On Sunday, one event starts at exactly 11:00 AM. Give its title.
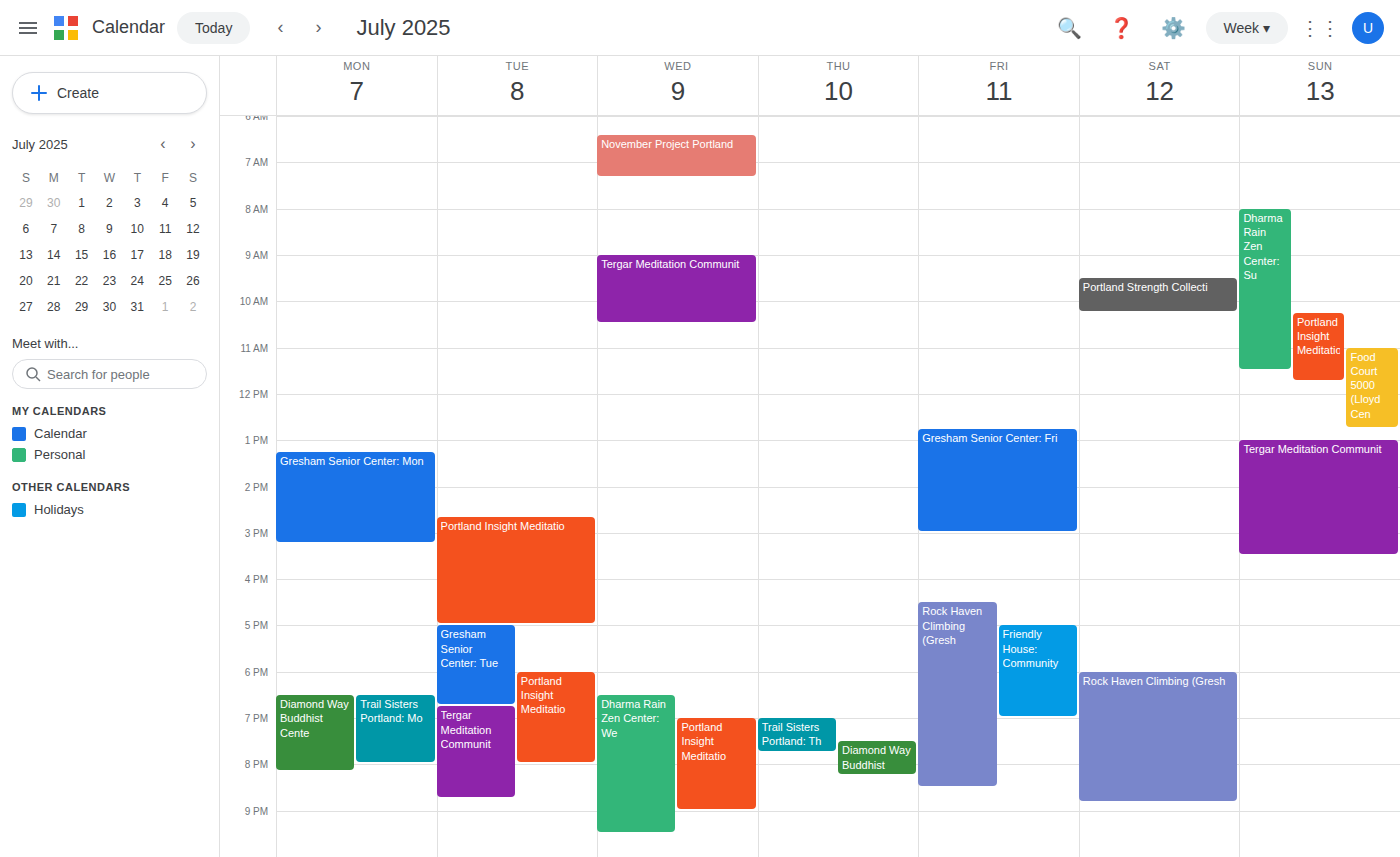
"Food Court 5000 (Lloyd Cen"